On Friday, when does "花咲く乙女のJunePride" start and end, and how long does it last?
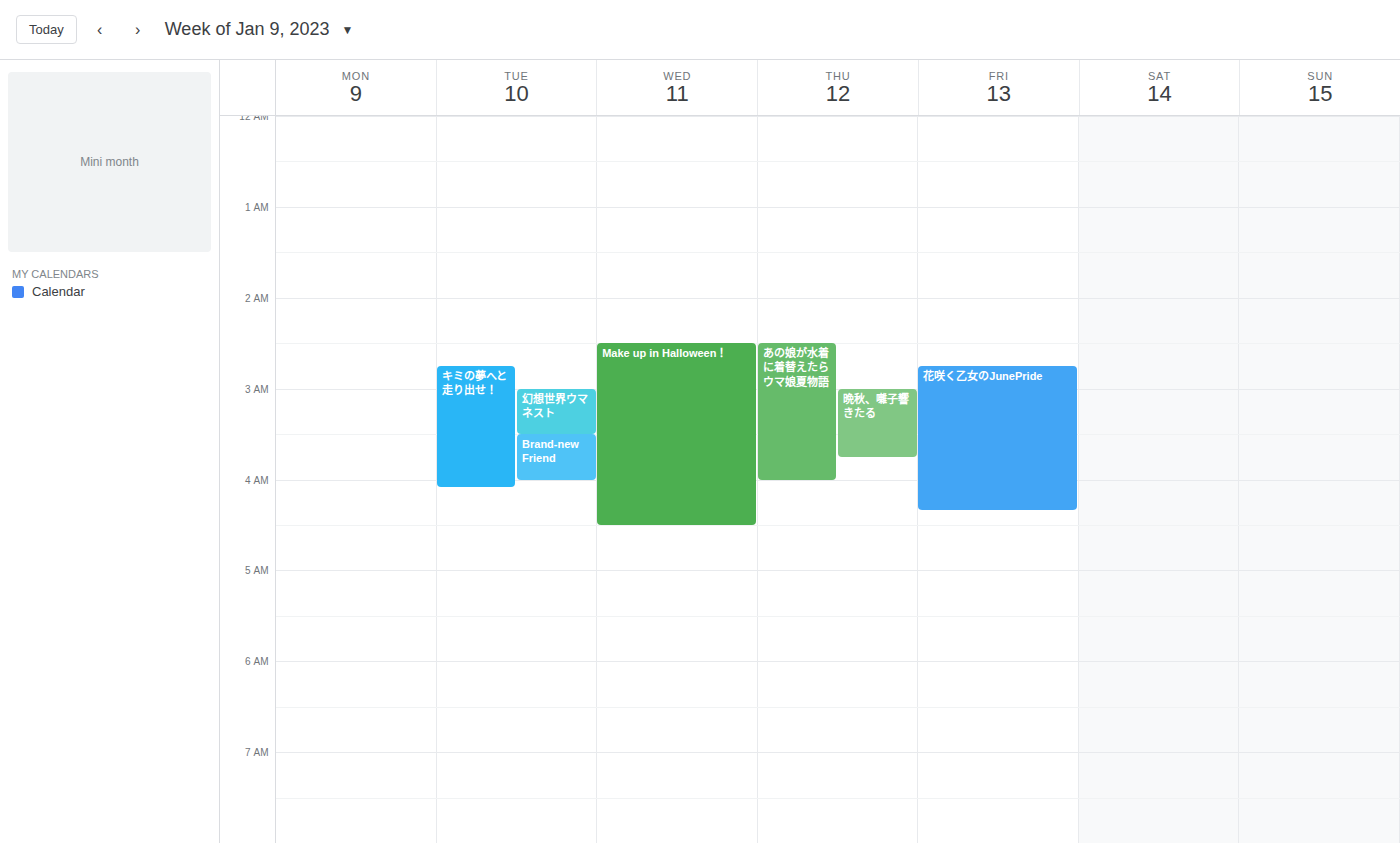
02:45 to 04:20, 1 hour 35 minutes